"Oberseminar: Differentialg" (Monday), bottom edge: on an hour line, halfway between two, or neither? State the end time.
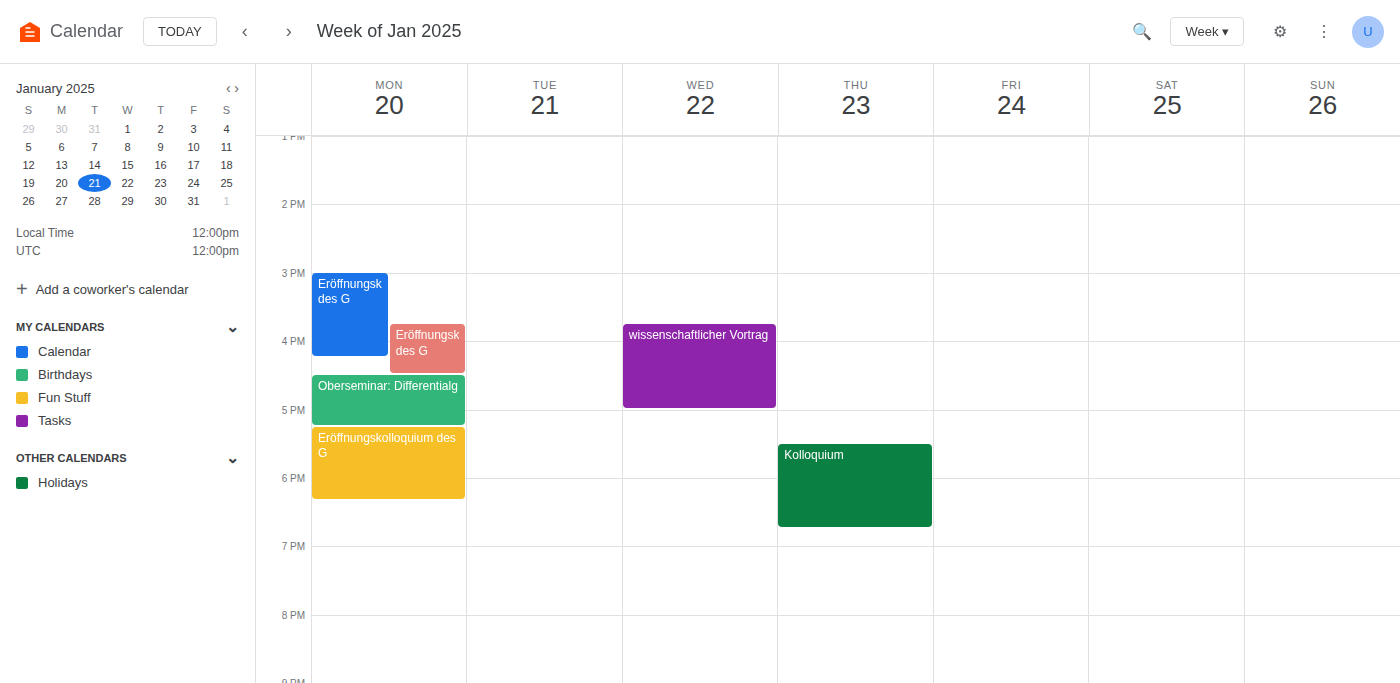
5:15 PM -- neither: a quarter of the way from the 5 PM line to the 6 PM line.